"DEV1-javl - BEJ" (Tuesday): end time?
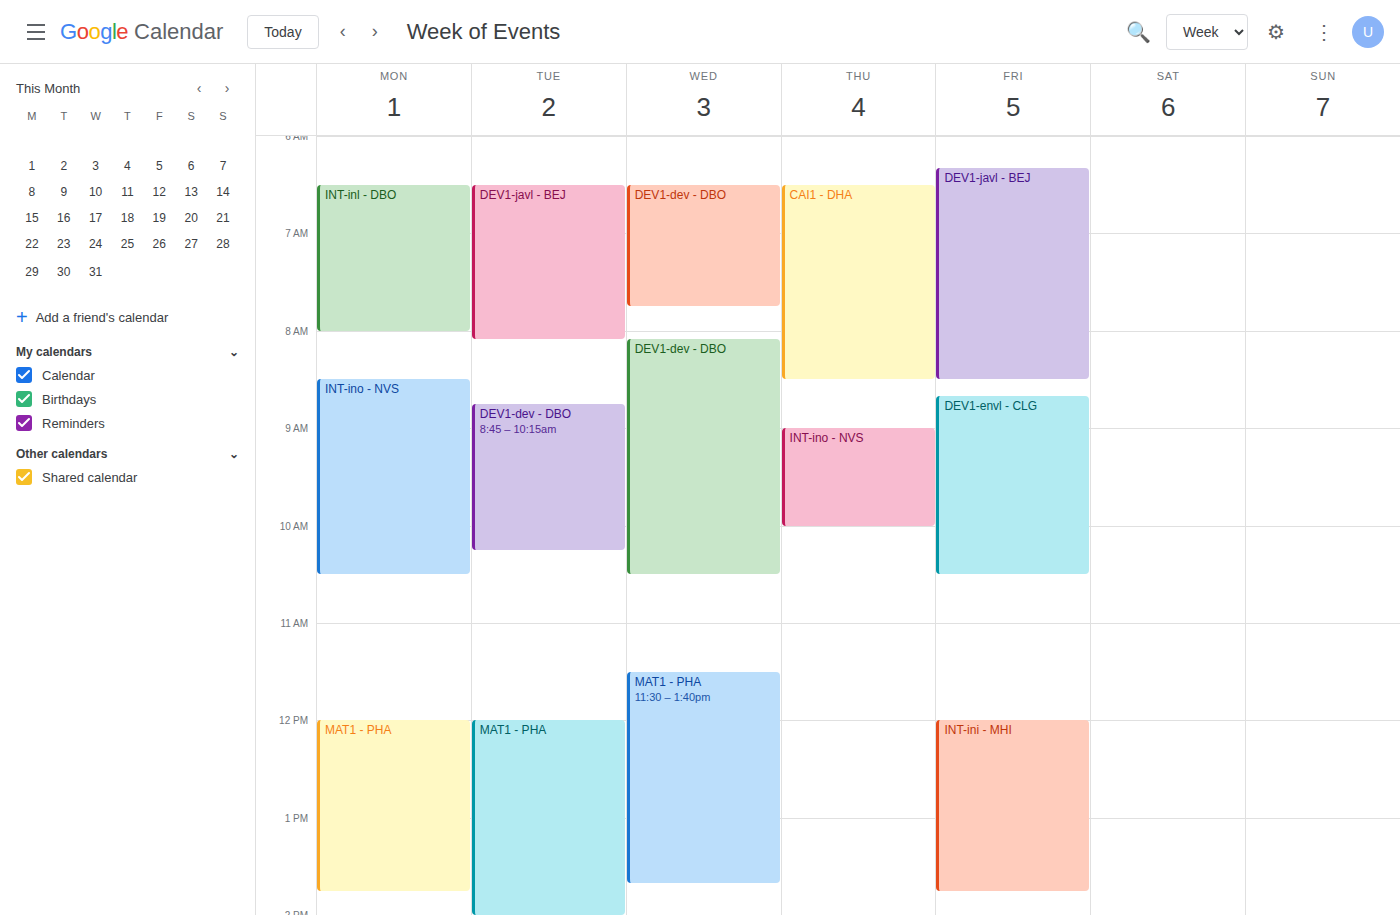
08:05